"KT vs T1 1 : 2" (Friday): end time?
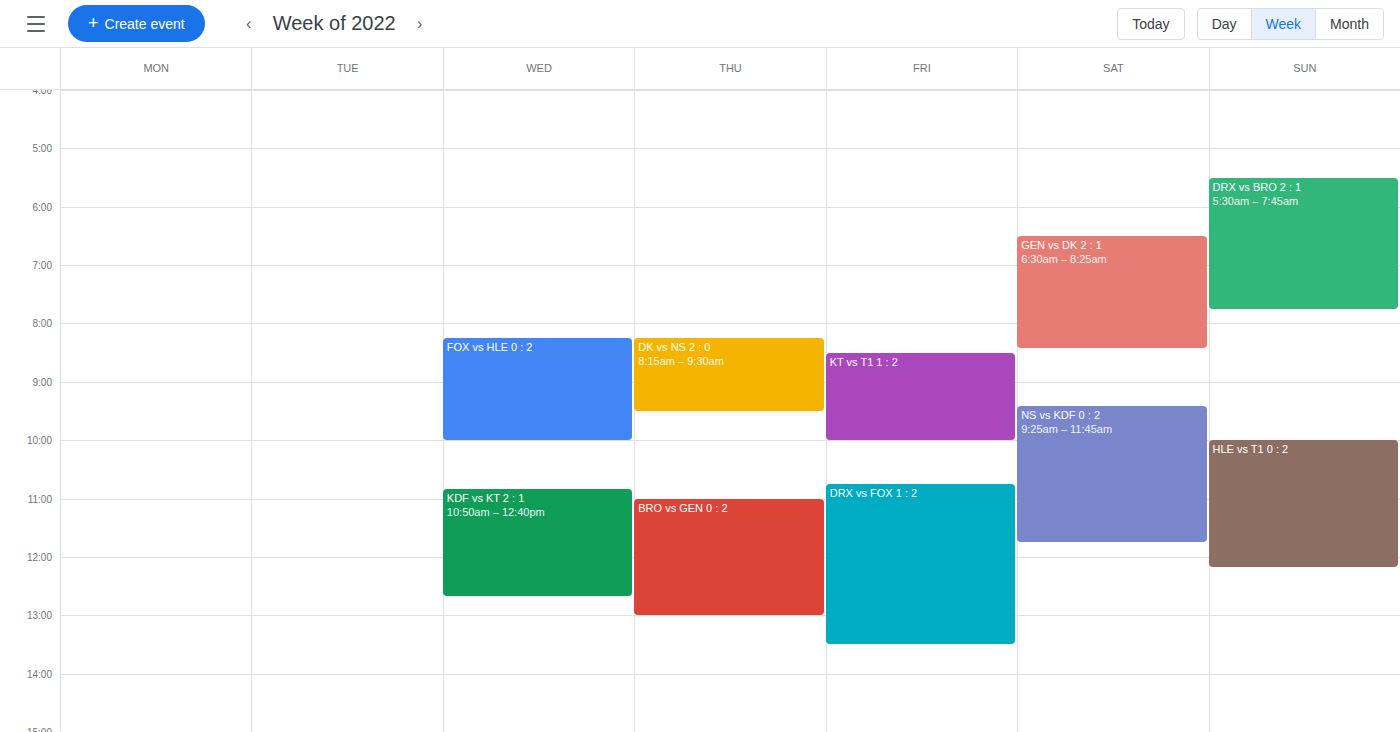
10:00 AM